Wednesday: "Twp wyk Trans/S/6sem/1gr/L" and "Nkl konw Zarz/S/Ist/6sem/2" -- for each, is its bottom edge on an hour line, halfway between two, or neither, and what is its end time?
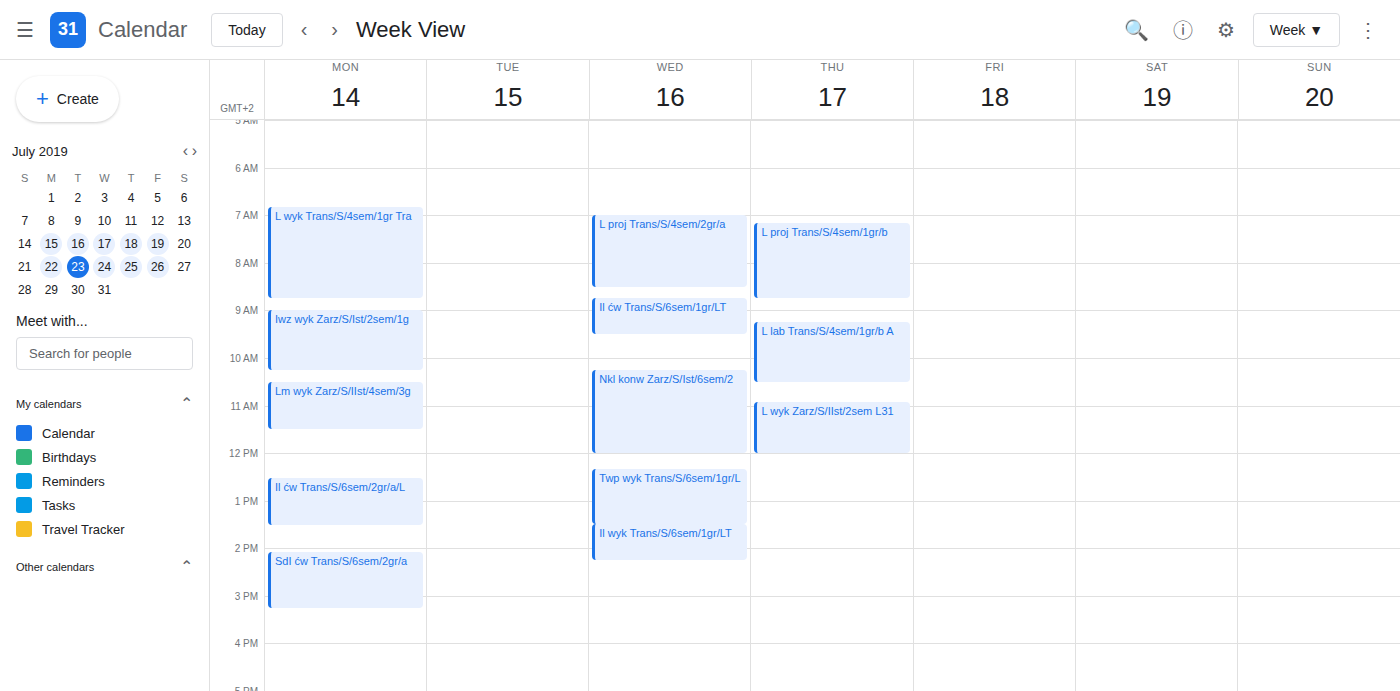
"Twp wyk Trans/S/6sem/1gr/L": 1:30 PM, halfway between the 1 PM and 2 PM lines. "Nkl konw Zarz/S/Ist/6sem/2": 12:00 PM, exactly on the 12 PM line.